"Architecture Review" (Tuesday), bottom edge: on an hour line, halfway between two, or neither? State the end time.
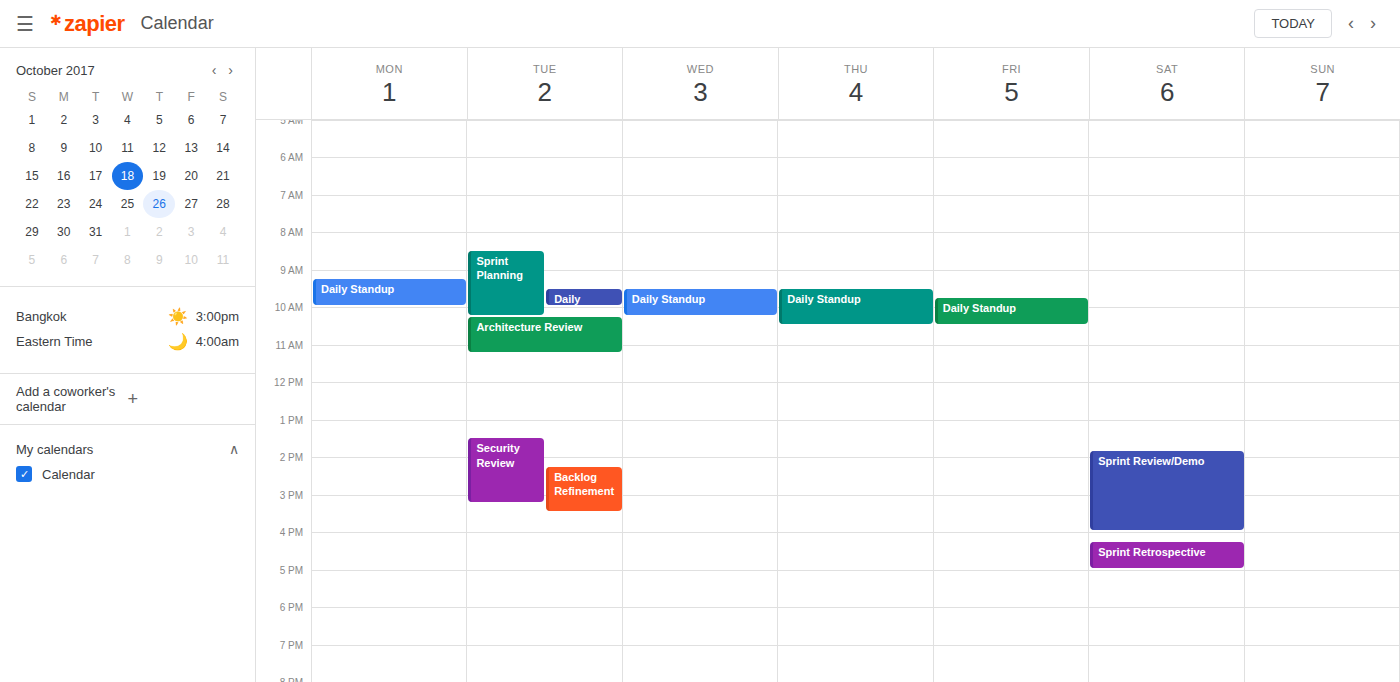
11:15 AM -- neither: a quarter of the way from the 11 AM line to the 12 PM line.